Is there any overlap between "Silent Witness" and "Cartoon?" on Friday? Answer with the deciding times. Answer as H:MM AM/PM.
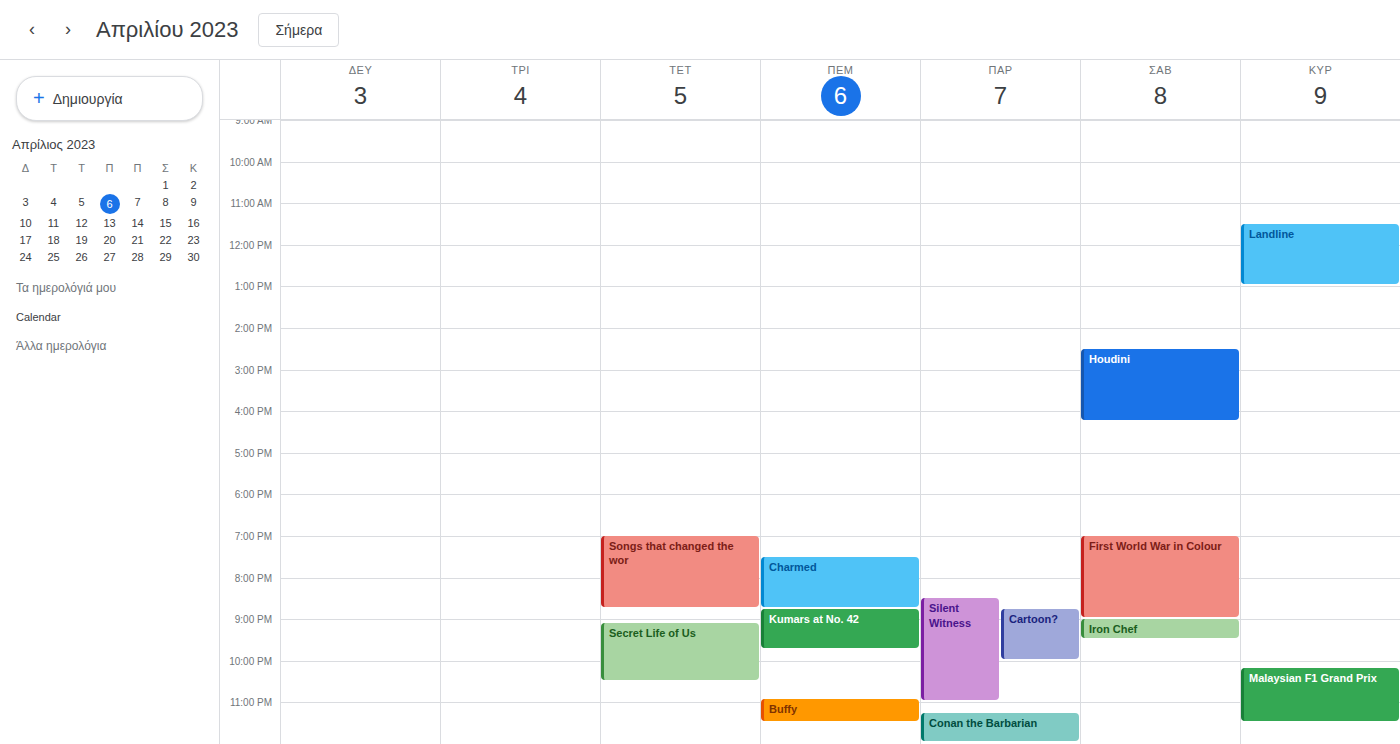
"Cartoon?" runs 8:45 PM to 10:00 PM, inside "Silent Witness" -- they overlap.